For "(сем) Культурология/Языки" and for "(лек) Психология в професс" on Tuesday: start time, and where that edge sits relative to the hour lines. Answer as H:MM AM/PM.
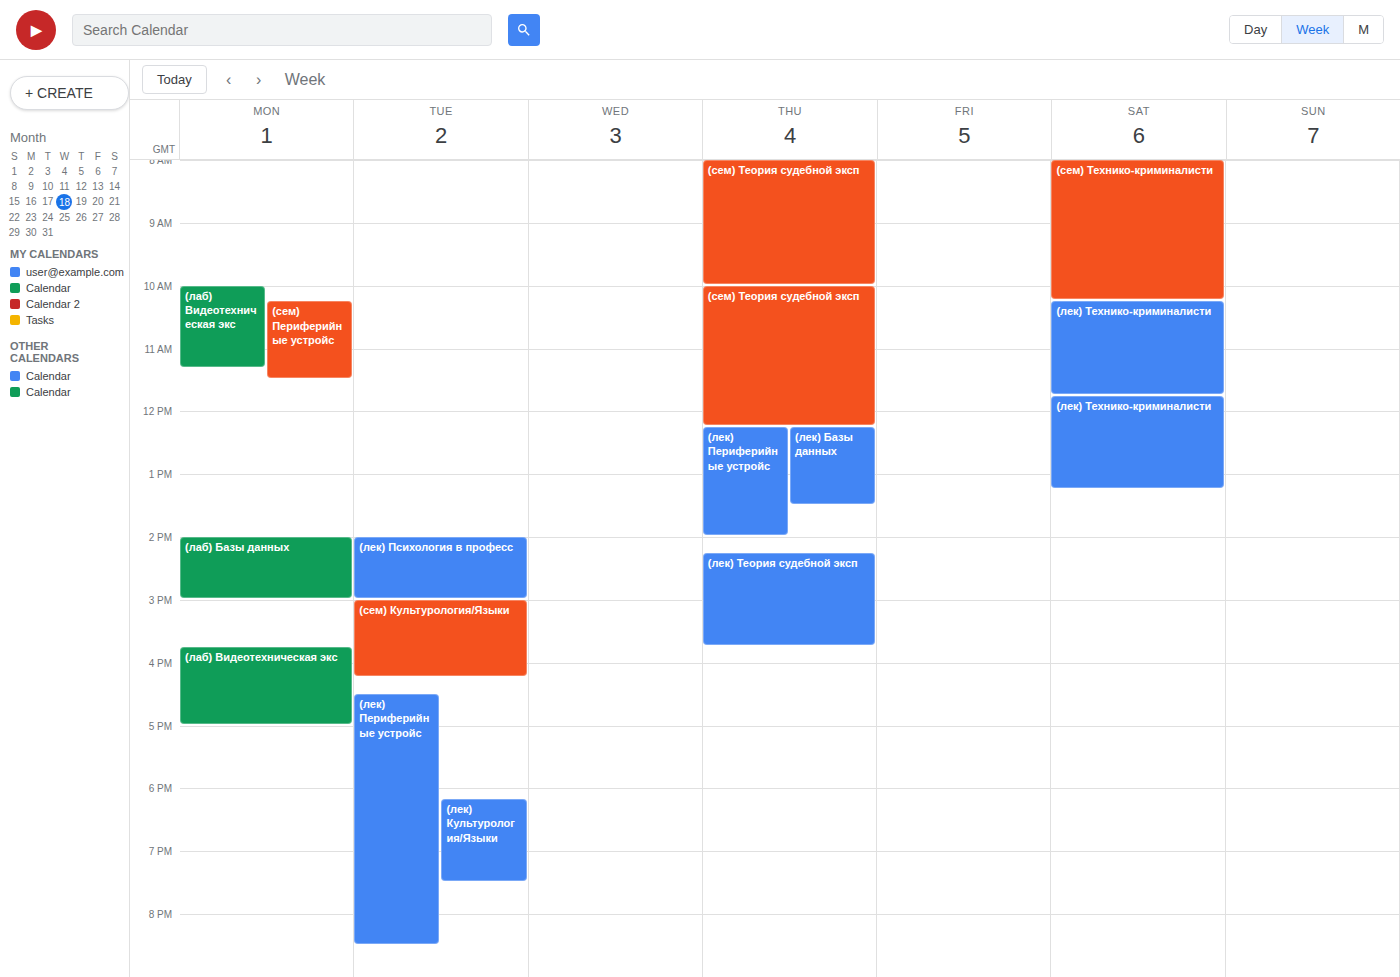
"(сем) Культурология/Языки": 3:00 PM, exactly on the 3 PM line. "(лек) Психология в професс": 2:00 PM, exactly on the 2 PM line.